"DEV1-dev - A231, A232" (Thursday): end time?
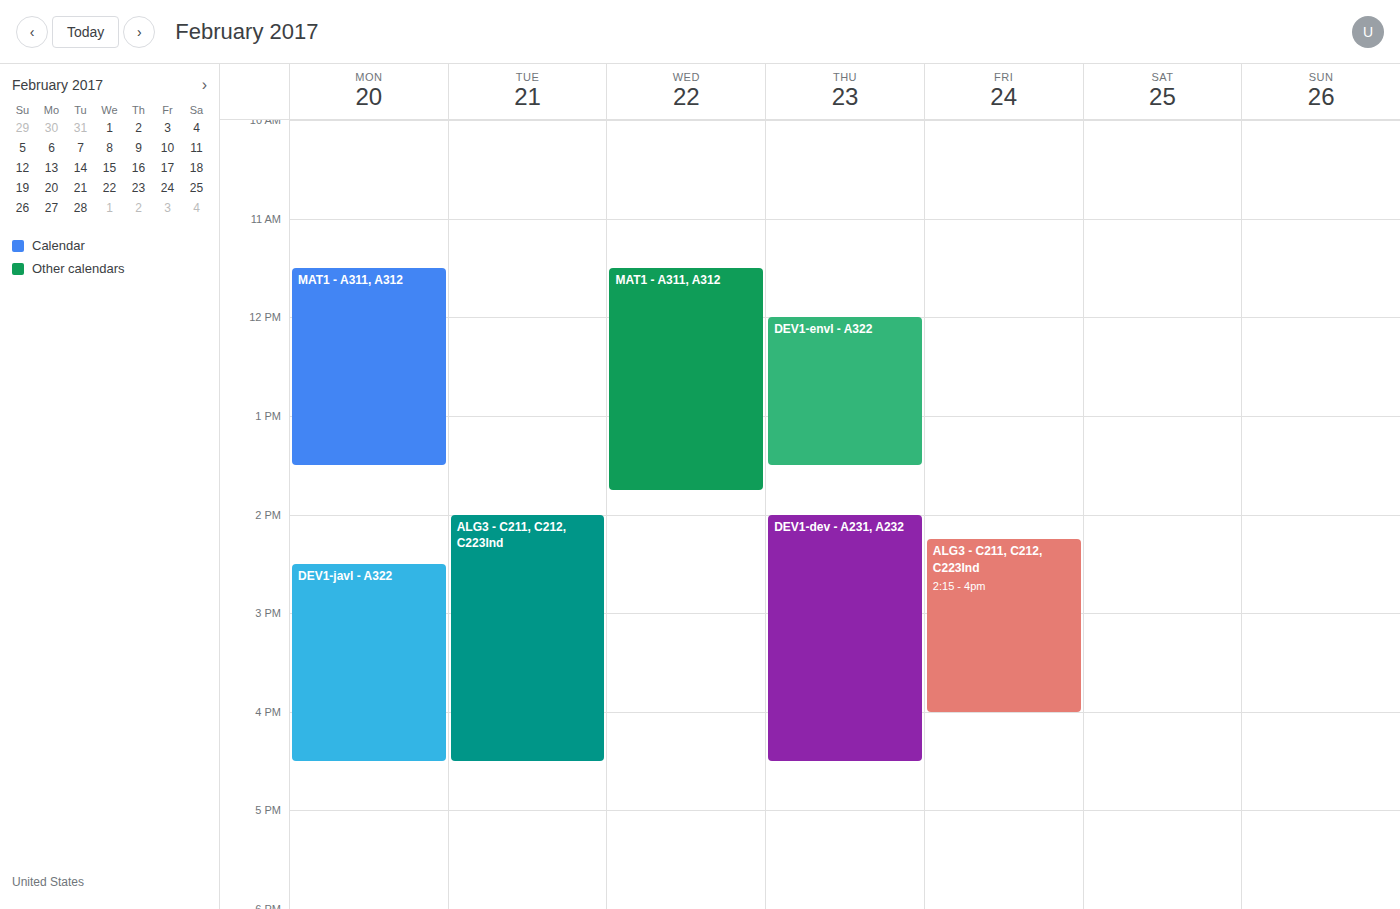
4:30 PM